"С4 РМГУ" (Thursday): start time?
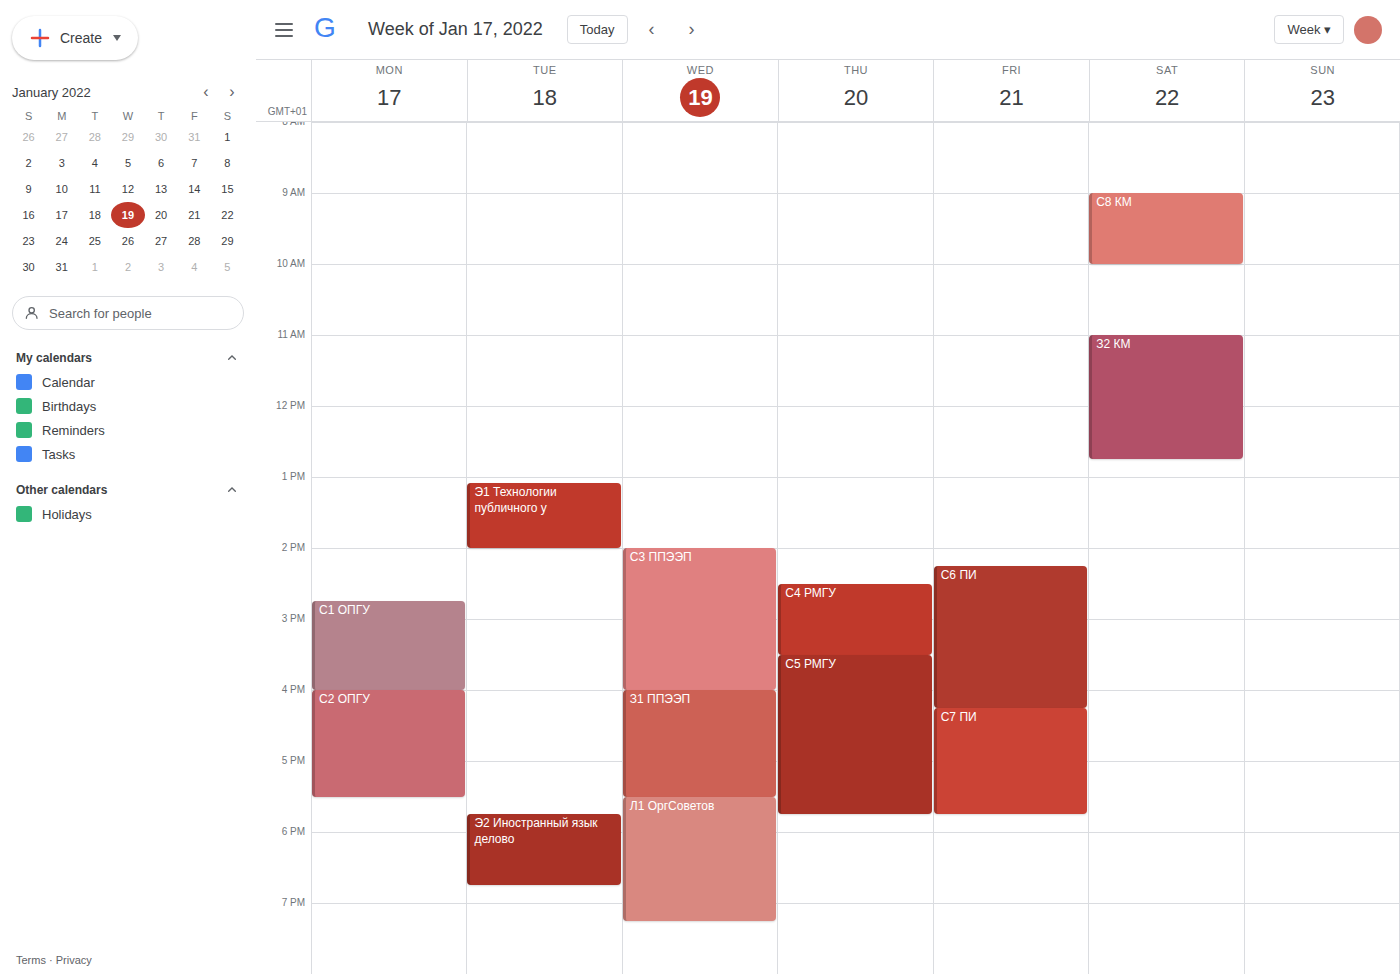
2:30 PM